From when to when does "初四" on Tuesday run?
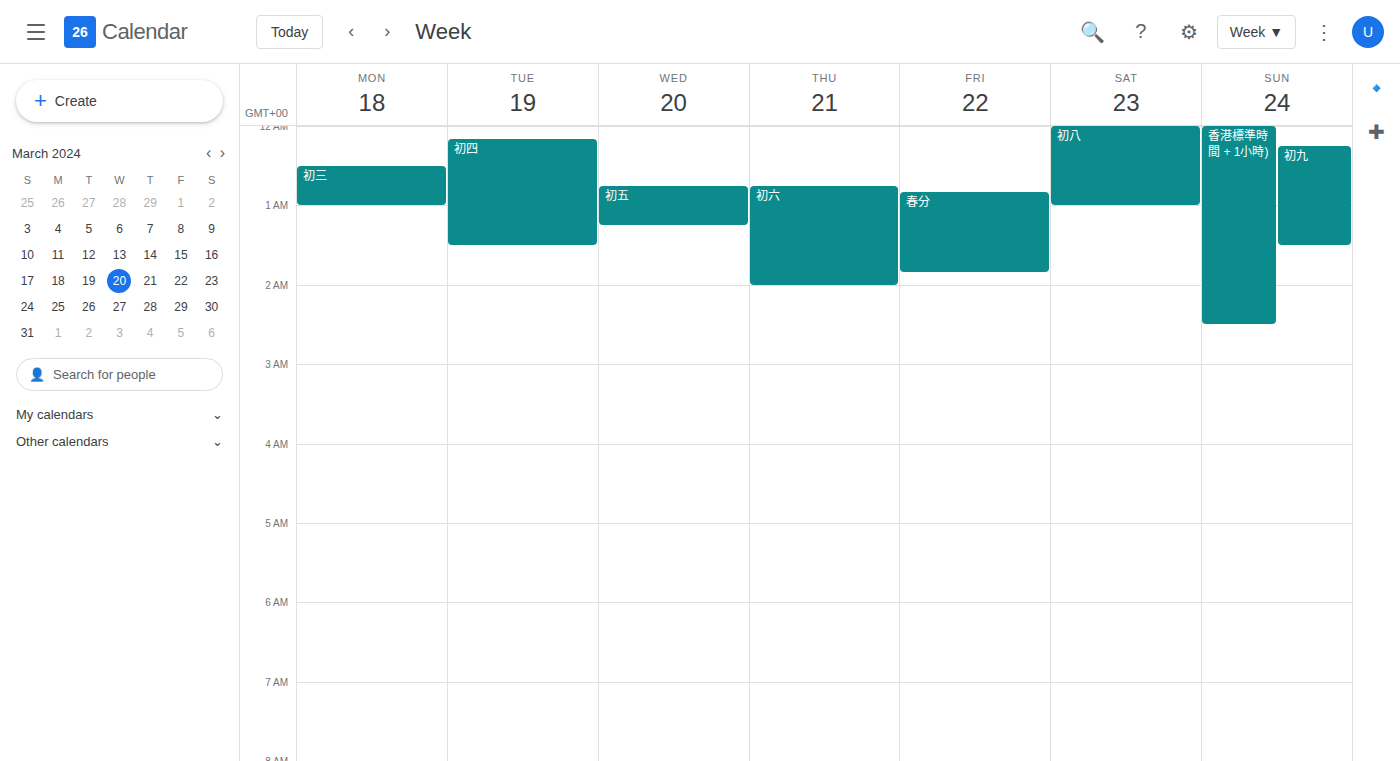
00:10 to 01:30